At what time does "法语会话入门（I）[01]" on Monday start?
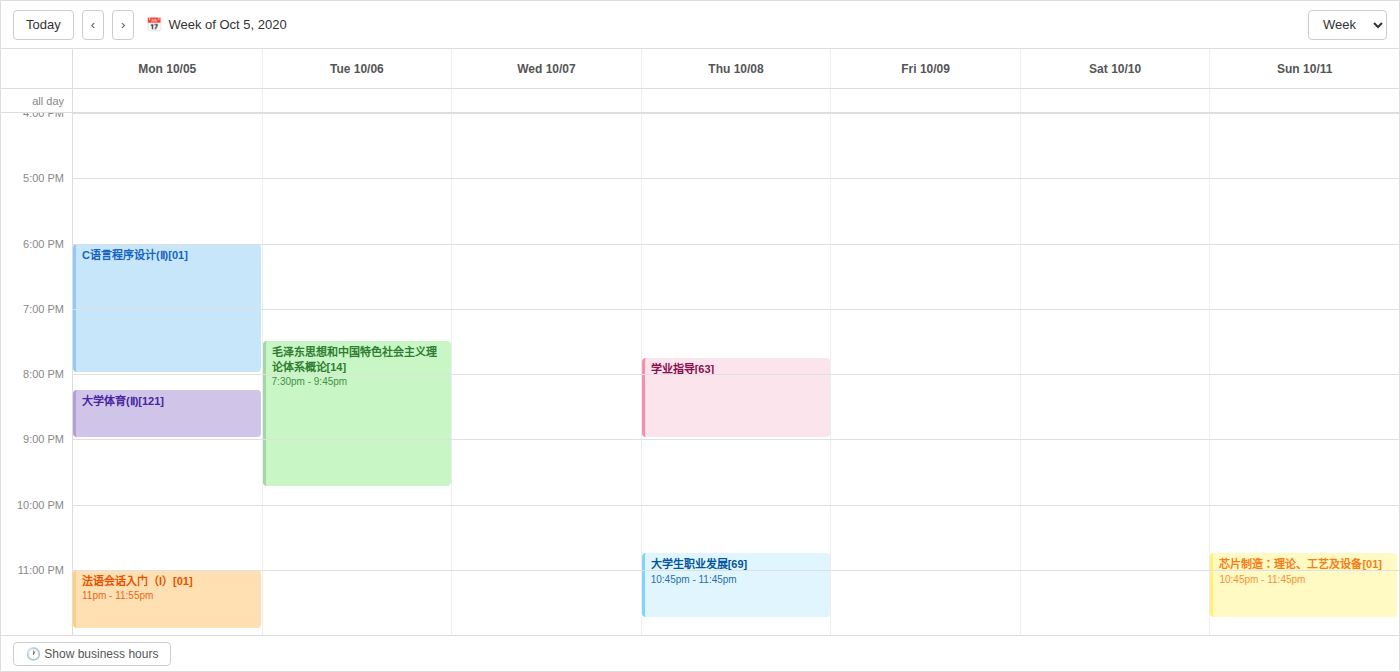
11:00 PM